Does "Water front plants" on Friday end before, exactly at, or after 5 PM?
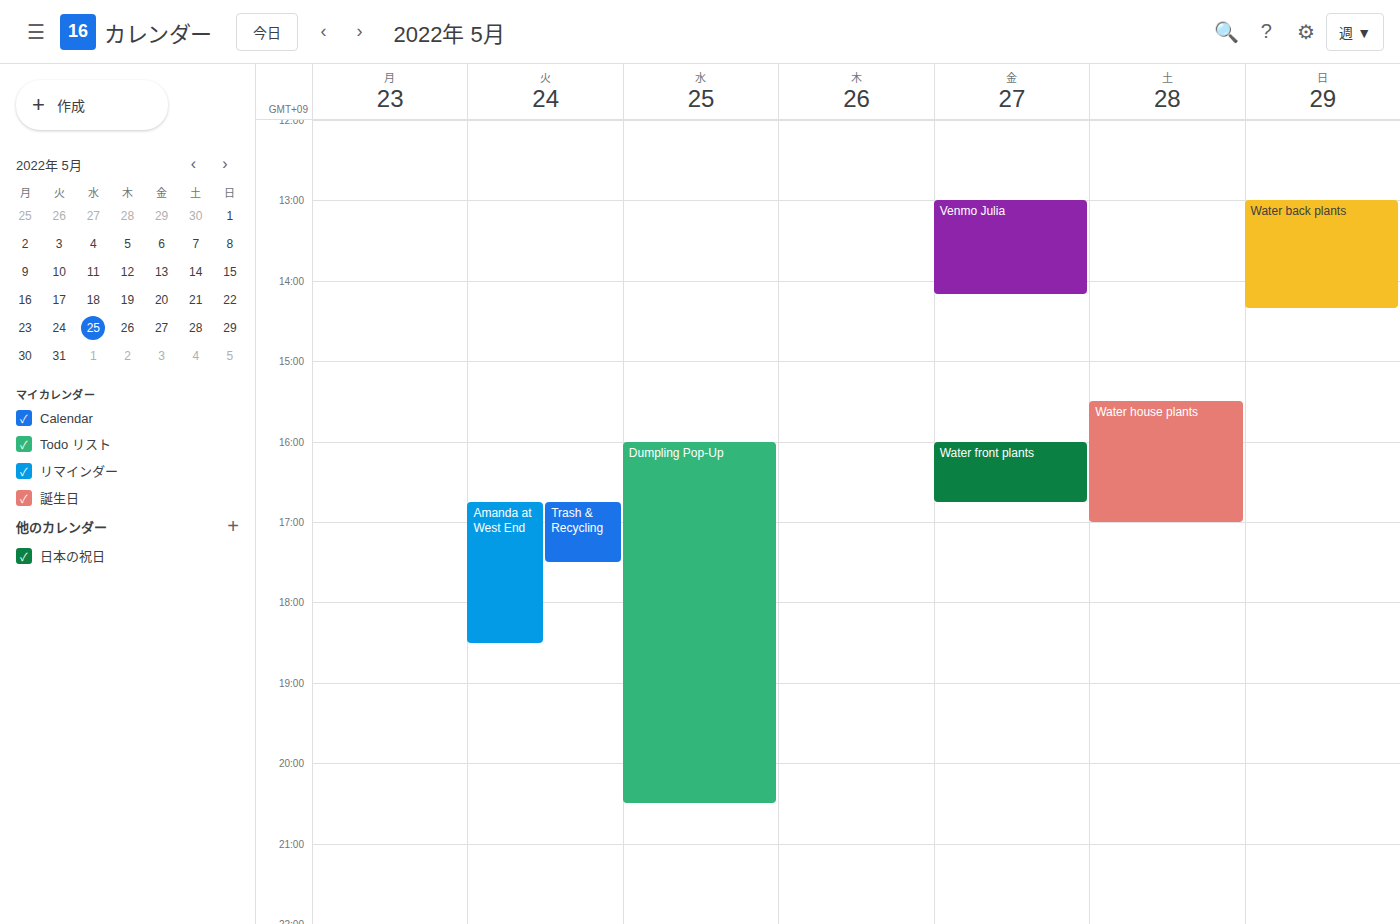
4:45 PM -- before 5 PM, 15 minutes above the 5 PM line.